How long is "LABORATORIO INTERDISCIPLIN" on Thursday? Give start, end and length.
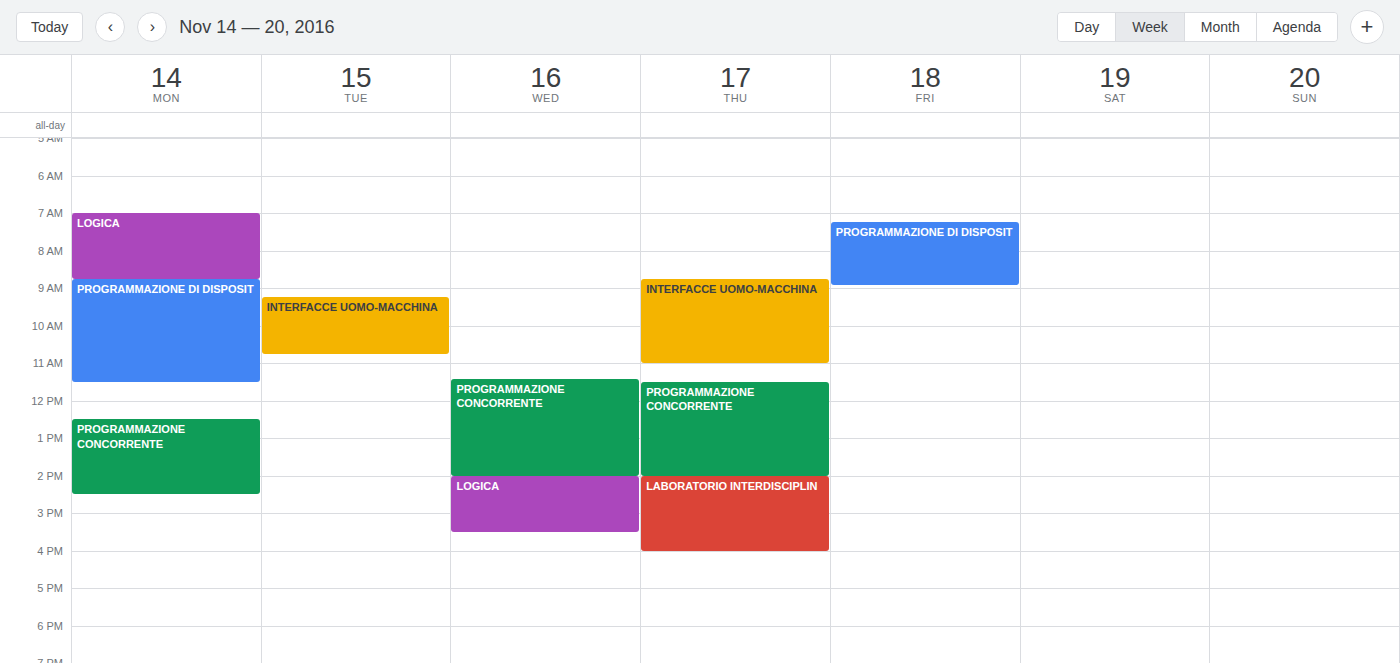
2:00 PM to 4:00 PM, 2 hours